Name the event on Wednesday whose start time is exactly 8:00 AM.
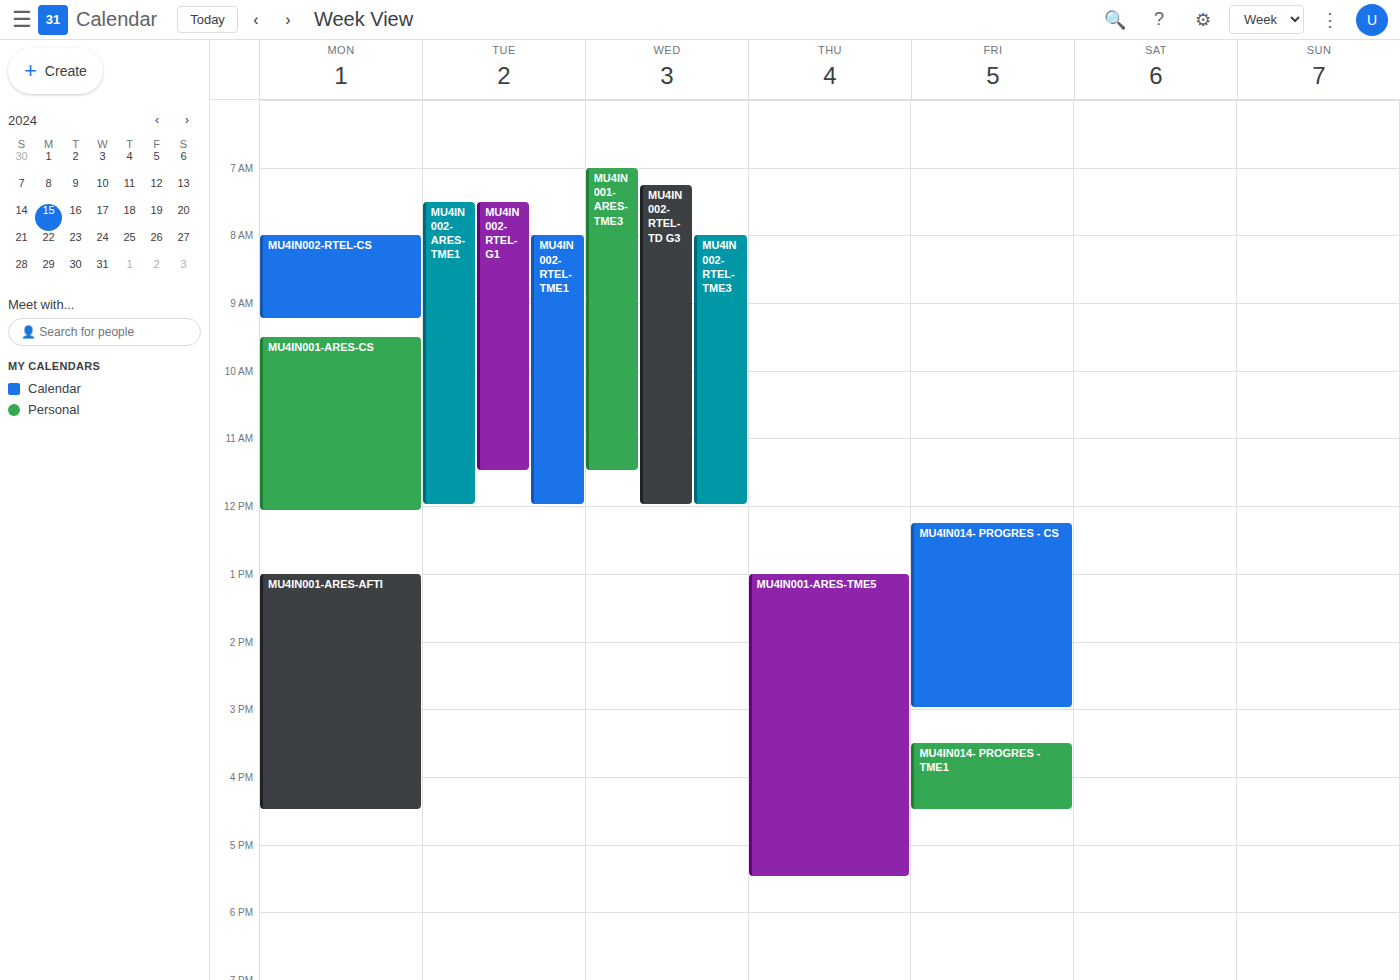
"MU4IN002-RTEL-TME3"